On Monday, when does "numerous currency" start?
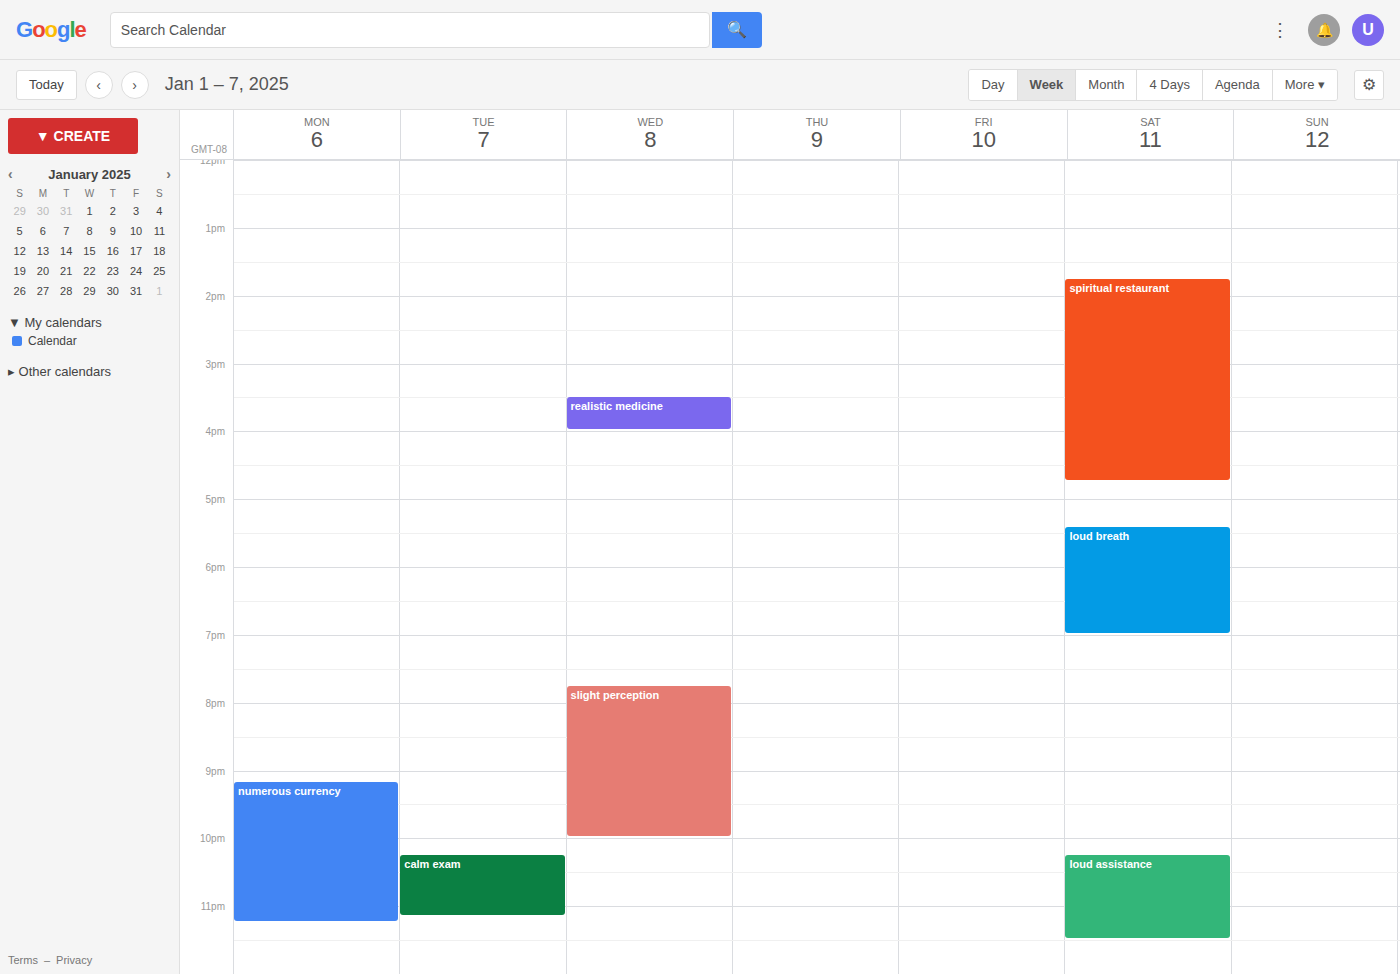
9:10 PM